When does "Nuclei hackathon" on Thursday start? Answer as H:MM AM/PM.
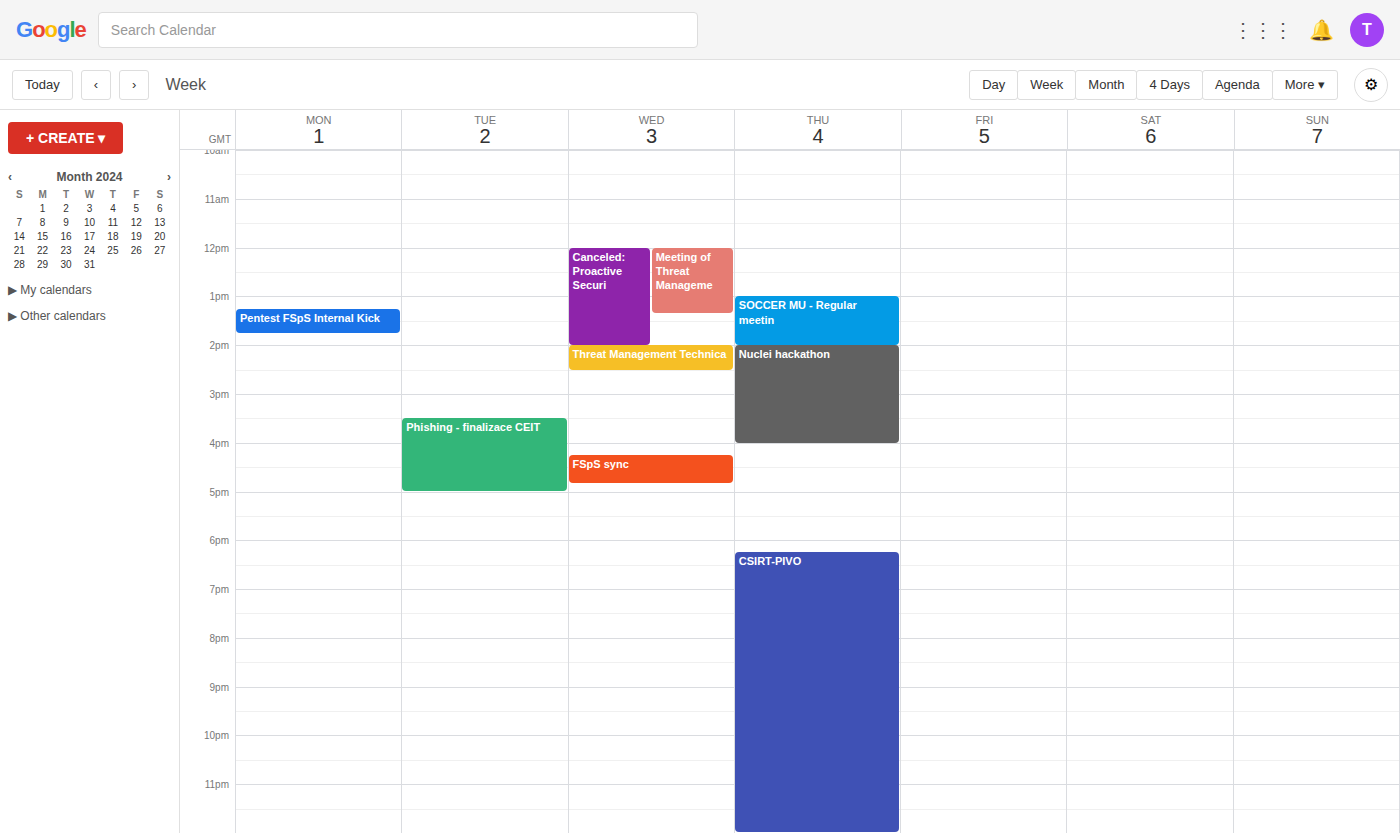
2:00 PM